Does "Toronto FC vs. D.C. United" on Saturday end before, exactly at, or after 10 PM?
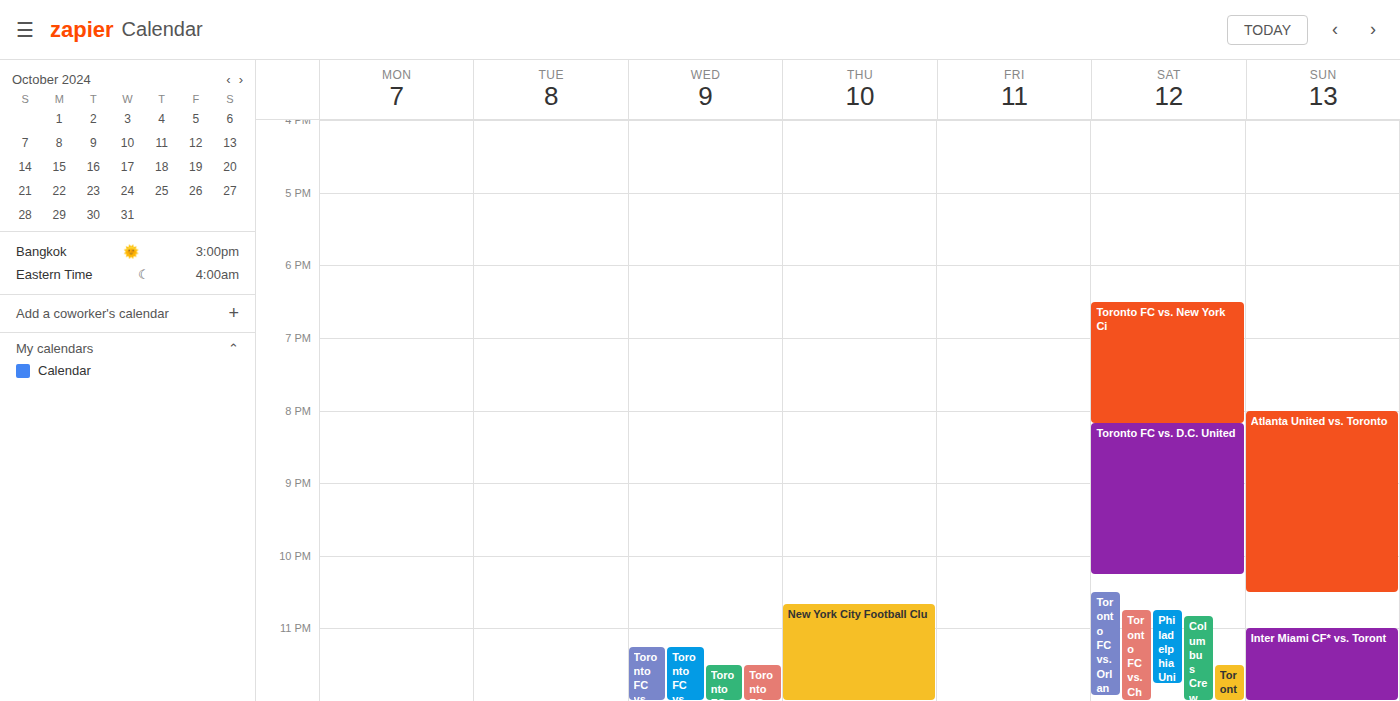
10:15 PM -- after 10 PM, 15 minutes below the 10 PM line.